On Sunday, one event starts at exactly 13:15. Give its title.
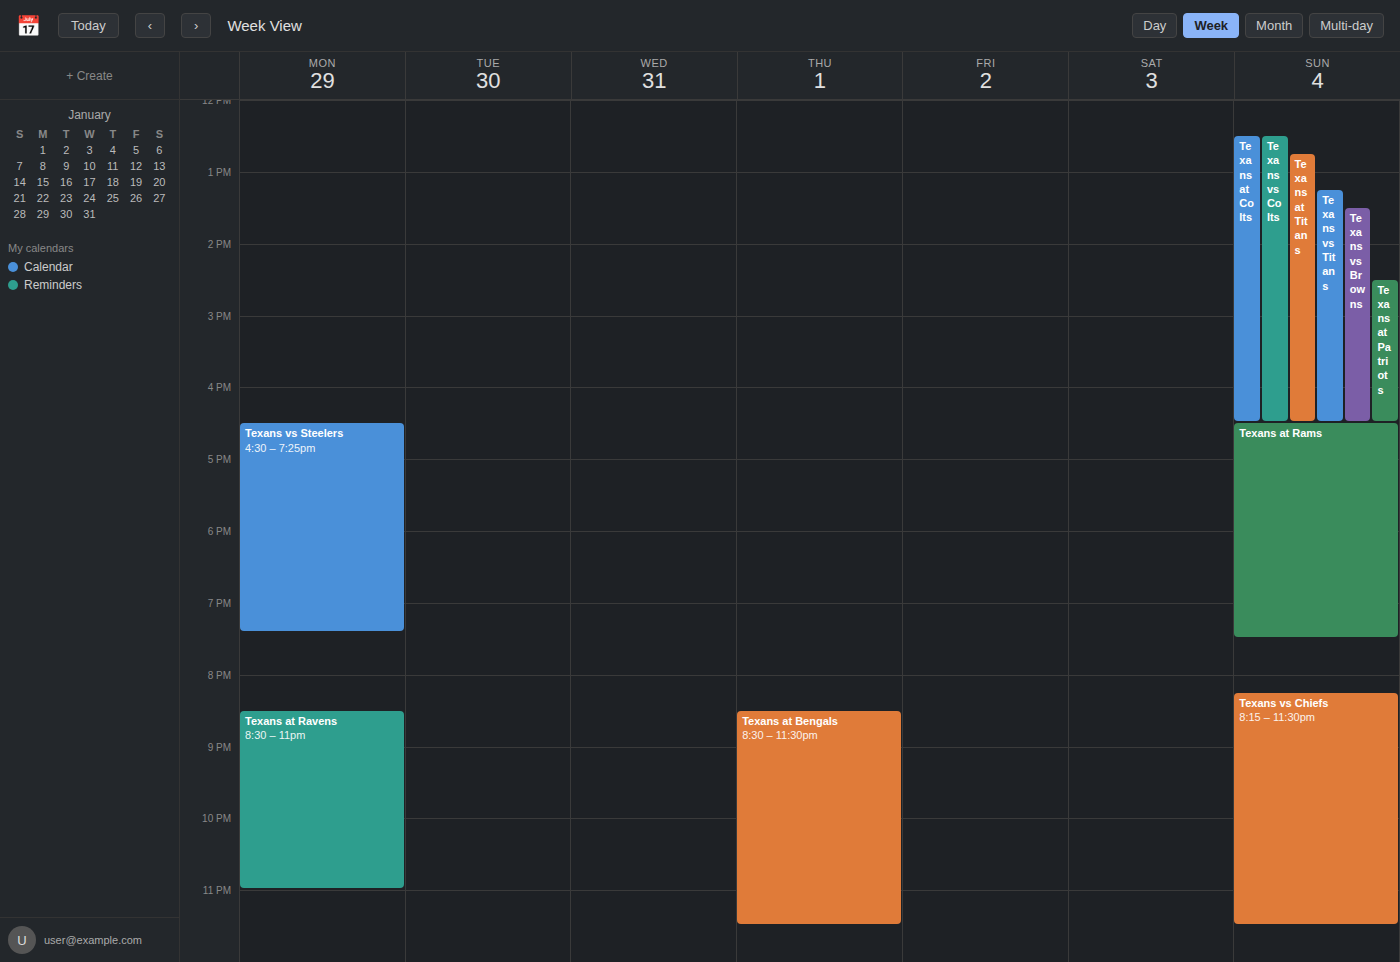
"Texans vs Titans"